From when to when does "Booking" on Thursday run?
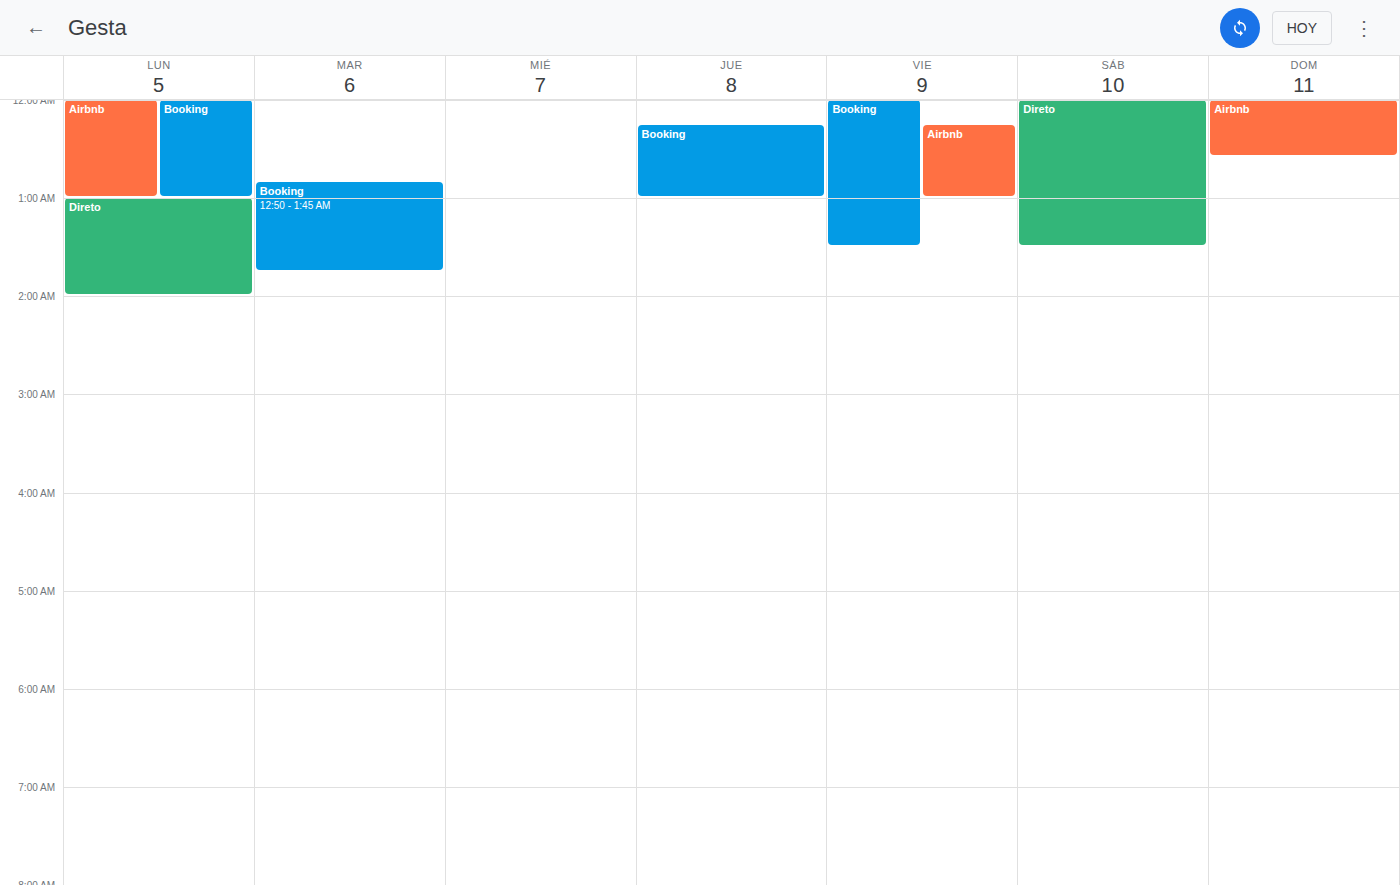
12:15 AM to 1:00 AM